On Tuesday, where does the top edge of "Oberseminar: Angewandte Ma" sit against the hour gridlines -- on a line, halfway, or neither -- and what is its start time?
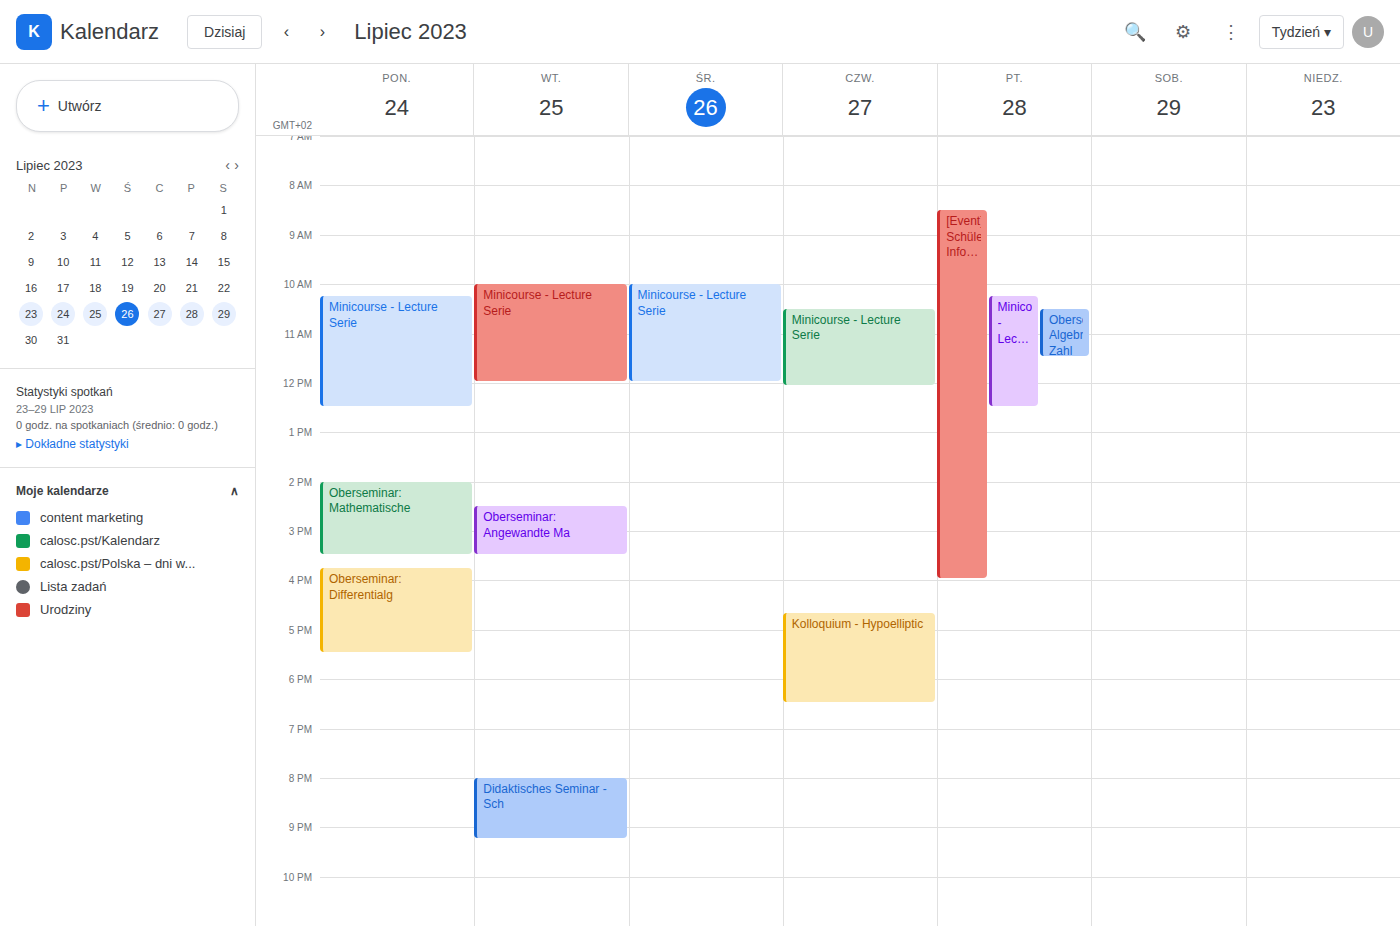
14:30 -- halfway between the 14:00 and 15:00 lines.